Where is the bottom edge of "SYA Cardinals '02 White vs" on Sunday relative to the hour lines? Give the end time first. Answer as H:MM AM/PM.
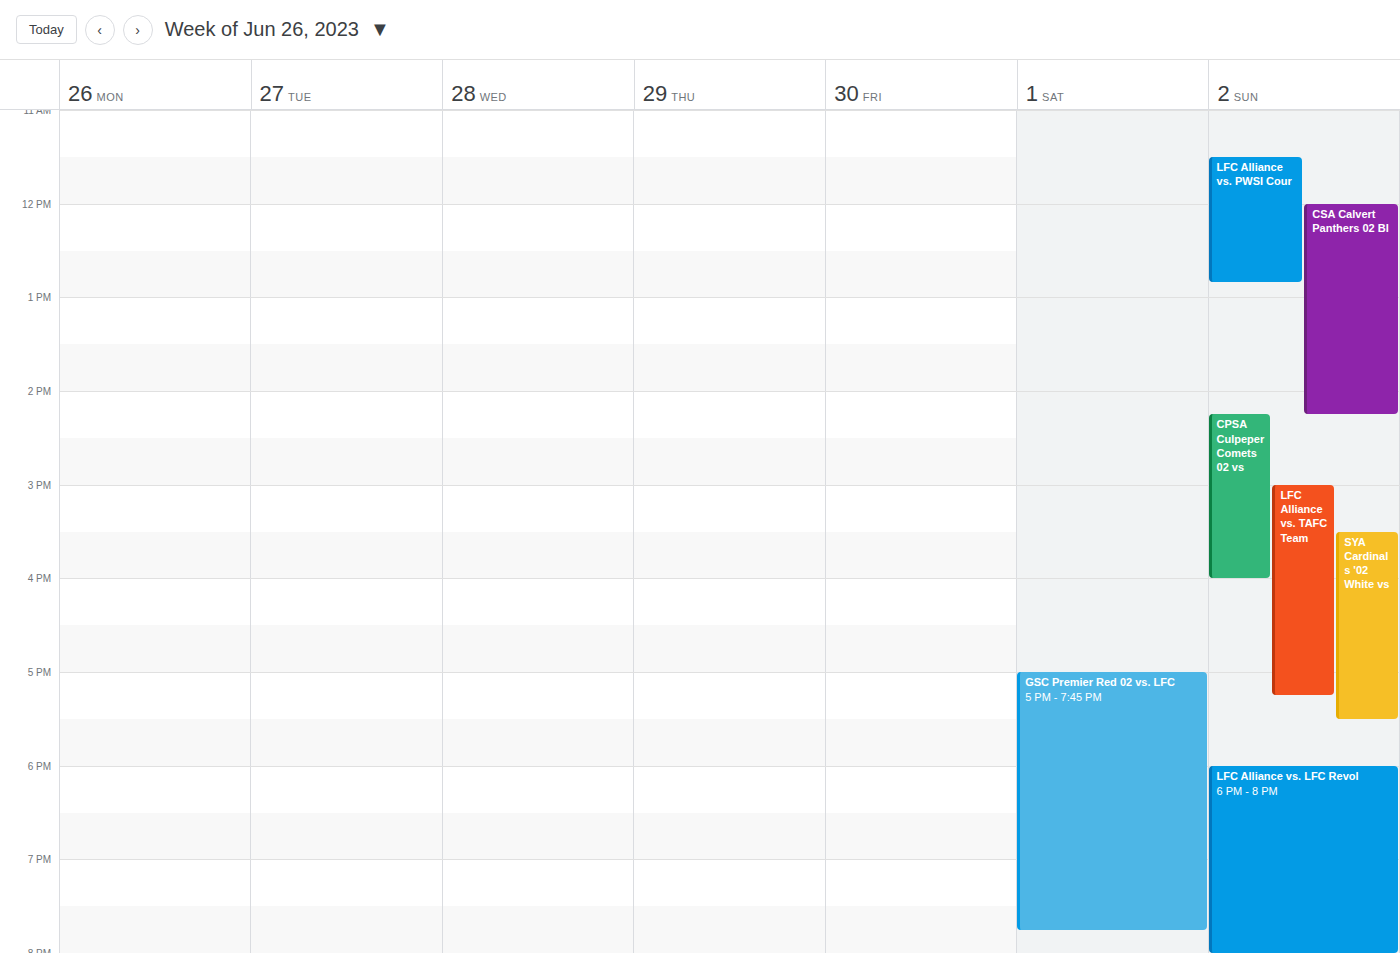
5:30 PM -- halfway between the 5 PM and 6 PM lines.